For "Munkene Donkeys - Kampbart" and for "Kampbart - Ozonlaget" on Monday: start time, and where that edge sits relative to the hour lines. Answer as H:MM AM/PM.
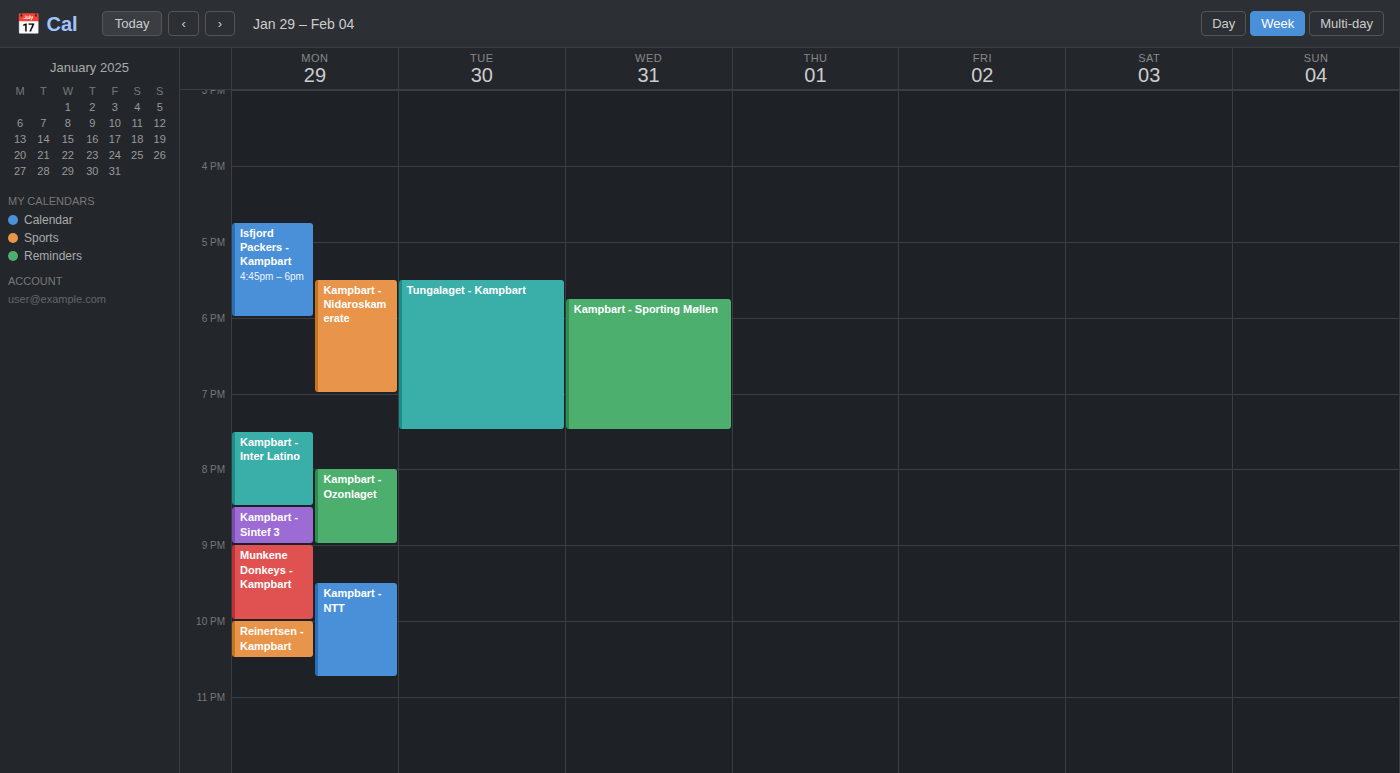
"Munkene Donkeys - Kampbart": 9:00 PM, exactly on the 9 PM line. "Kampbart - Ozonlaget": 8:00 PM, exactly on the 8 PM line.